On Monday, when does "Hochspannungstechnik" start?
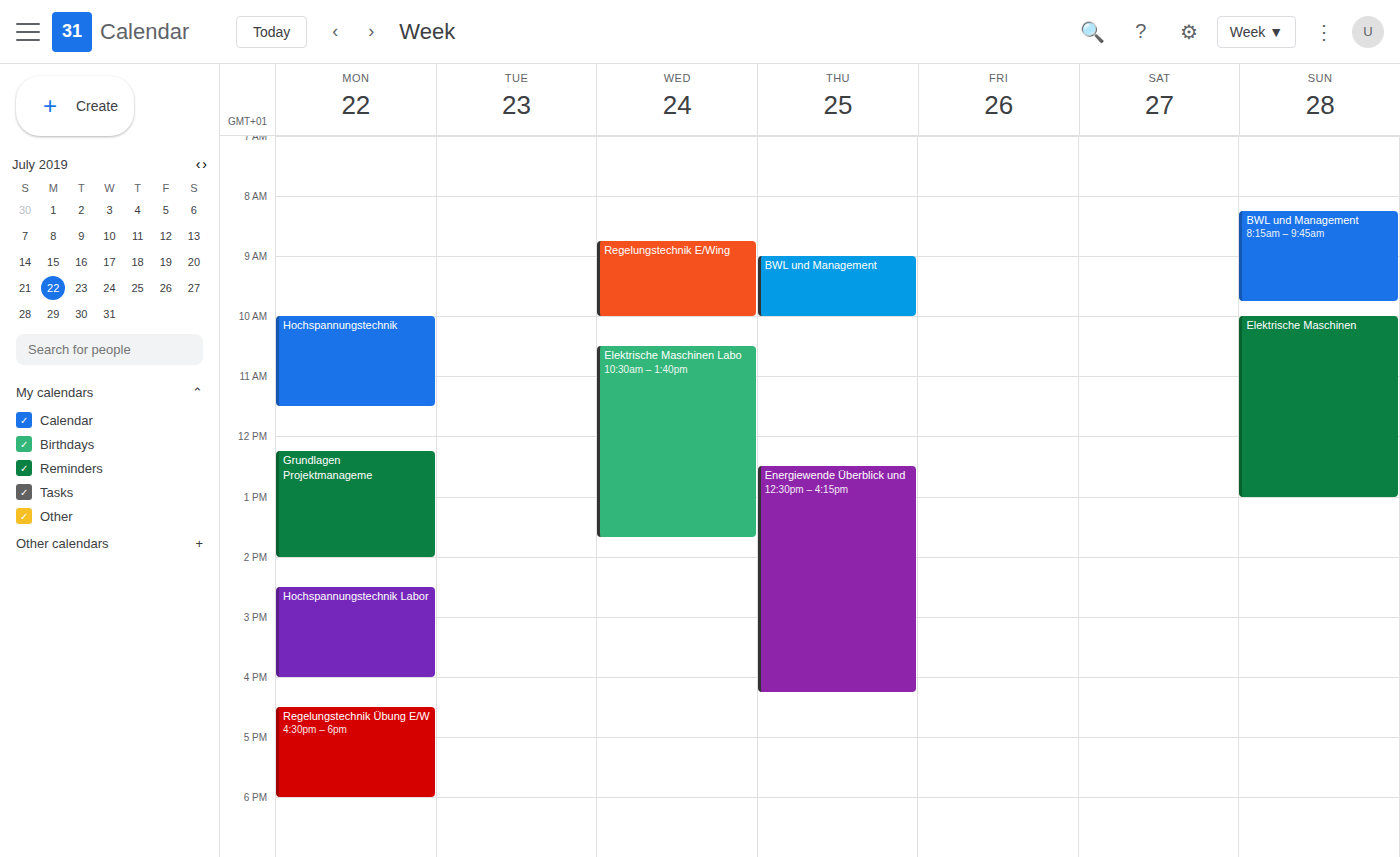
10:00 AM